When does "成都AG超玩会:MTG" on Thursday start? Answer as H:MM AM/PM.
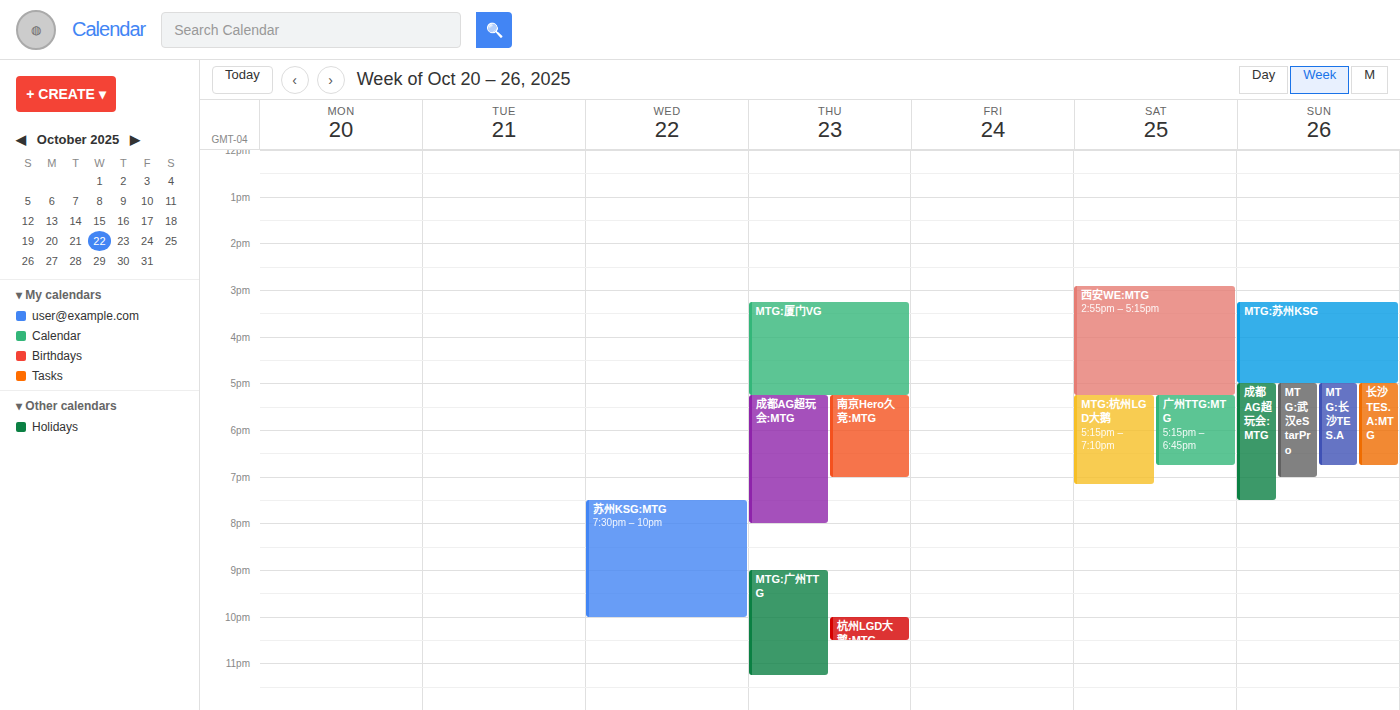
5:15 PM